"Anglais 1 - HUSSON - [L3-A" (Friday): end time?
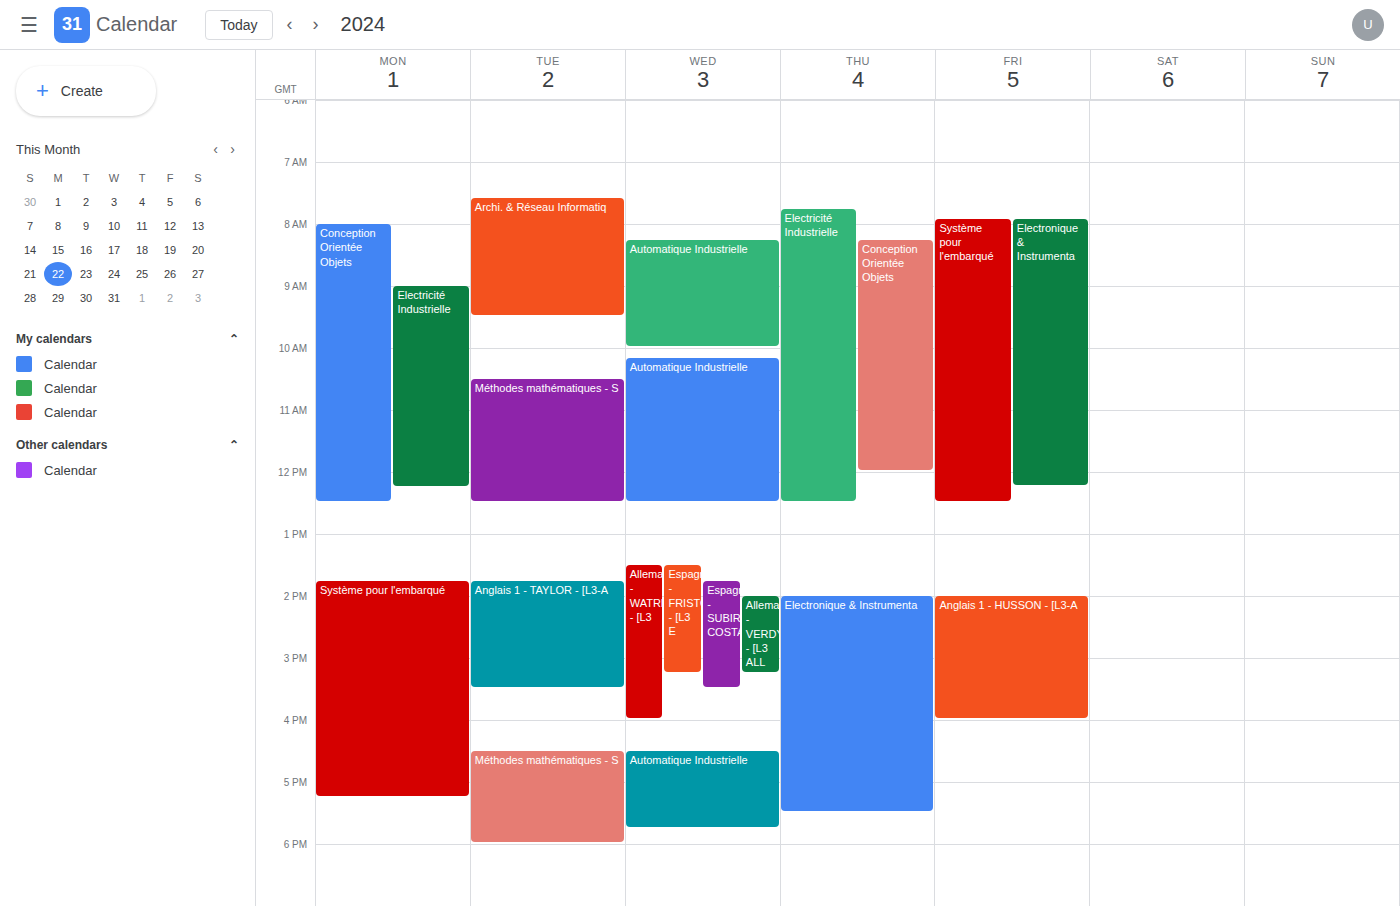
4:00 PM